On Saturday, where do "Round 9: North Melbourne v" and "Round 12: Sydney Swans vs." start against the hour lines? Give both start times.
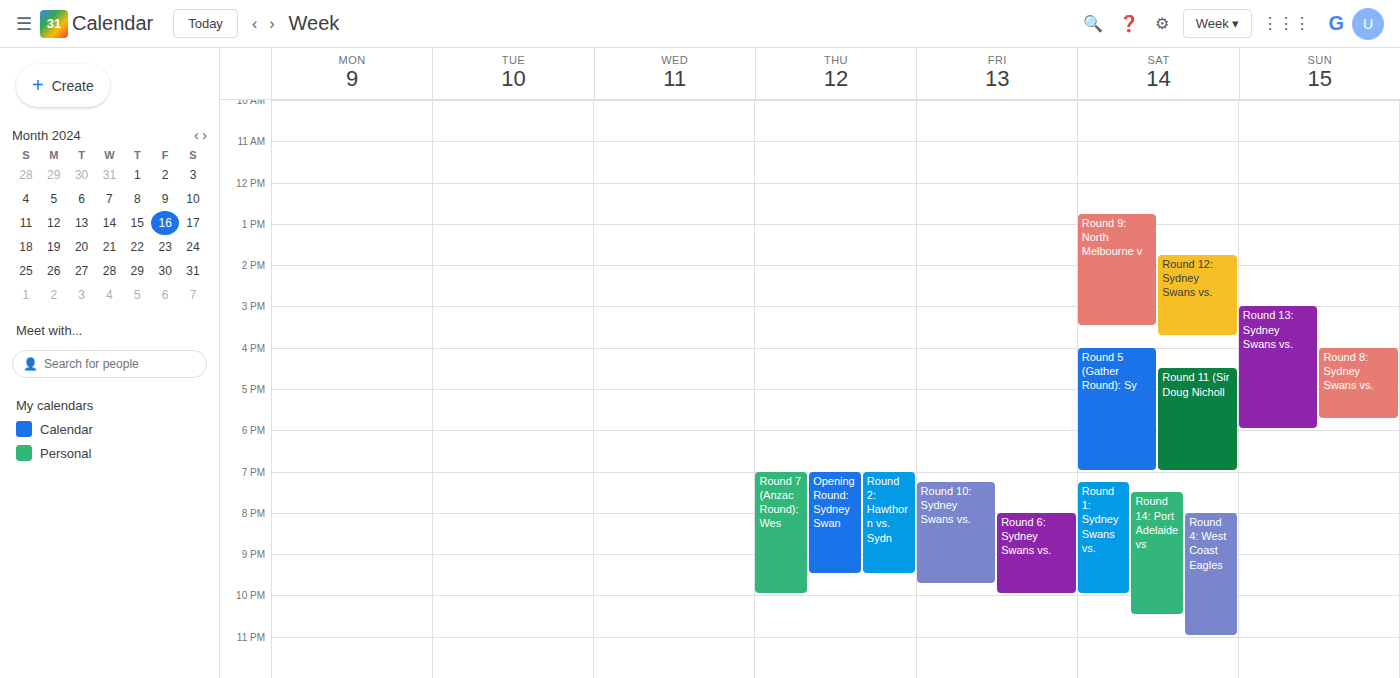
"Round 9: North Melbourne v": 12:45, neither: three quarters of the way from the 12:00 line to the 13:00 line. "Round 12: Sydney Swans vs.": 13:45, neither: three quarters of the way from the 13:00 line to the 14:00 line.